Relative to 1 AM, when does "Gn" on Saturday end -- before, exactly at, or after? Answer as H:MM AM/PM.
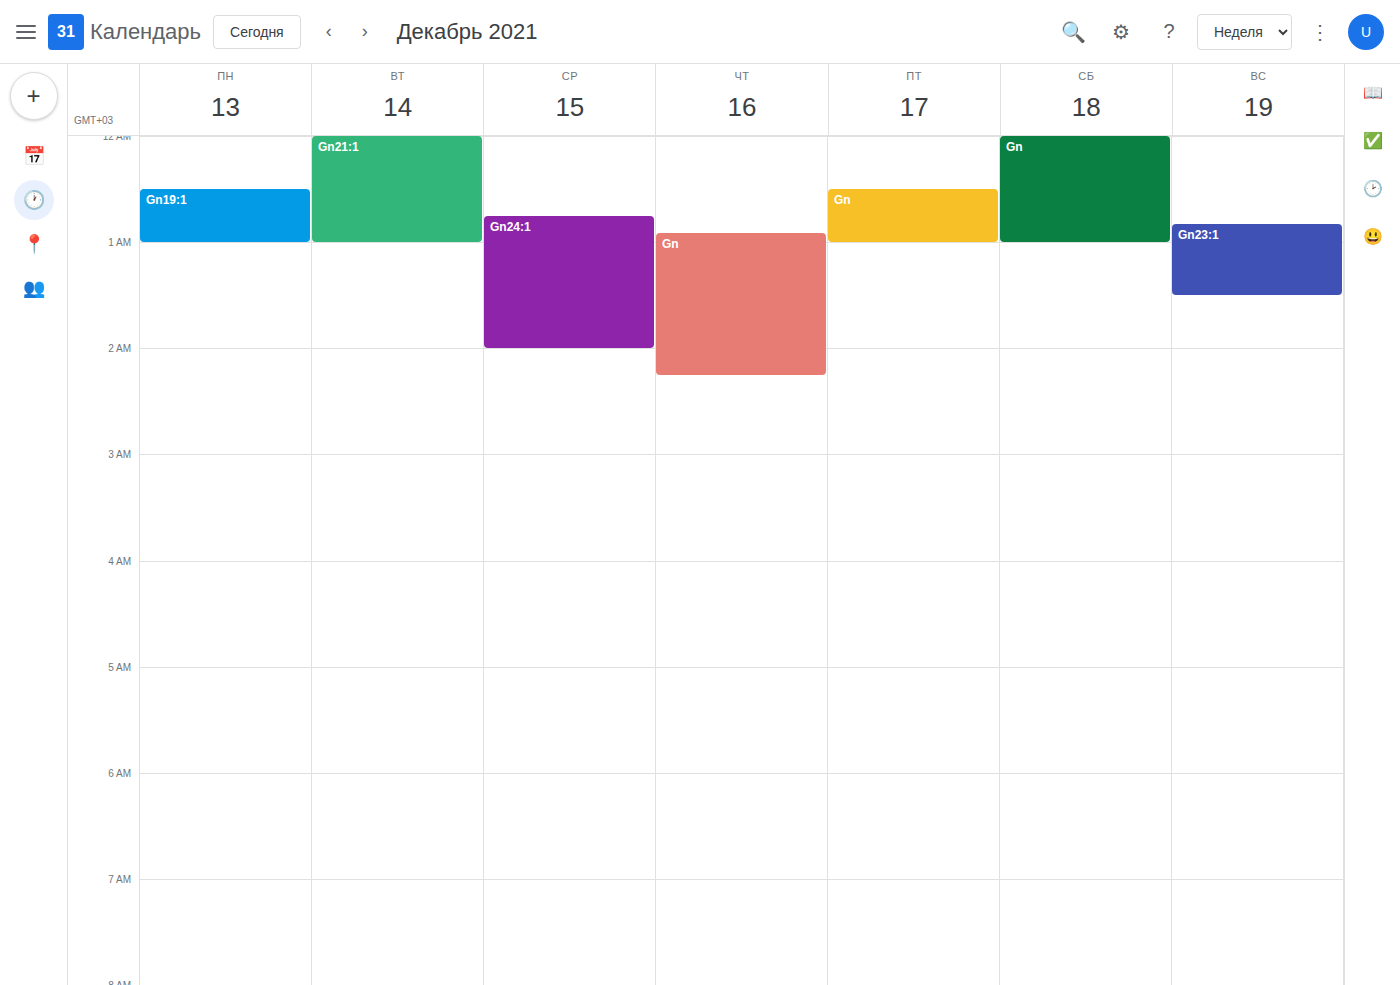
1:00 AM -- exactly at 1 AM, on the 1 AM line.